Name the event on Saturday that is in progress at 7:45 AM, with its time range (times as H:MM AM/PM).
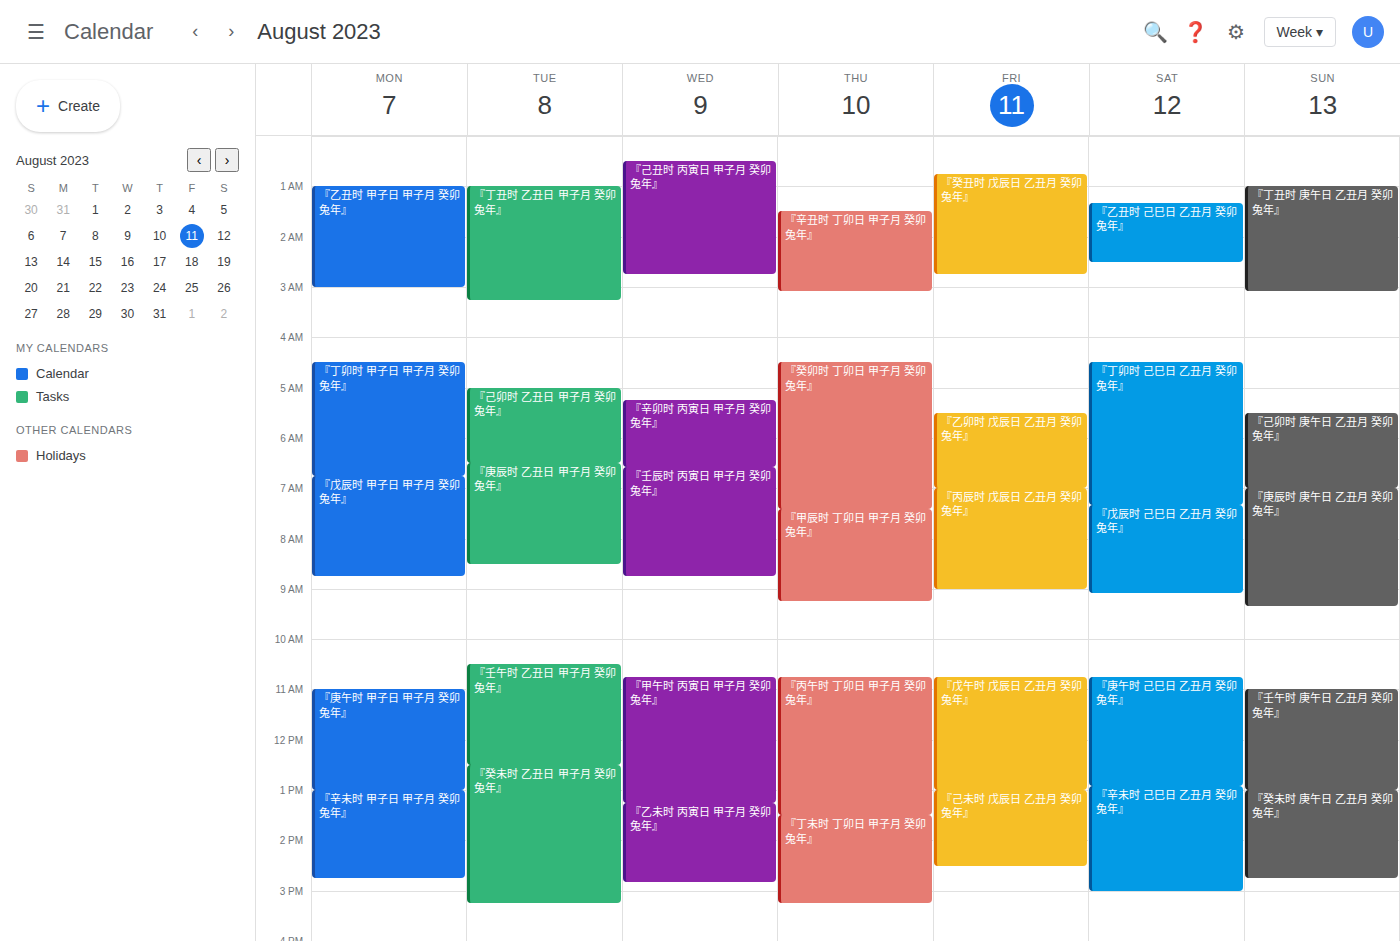
"『戊辰时 己巳日 乙丑月 癸卯兔年』", 7:20 AM to 9:05 AM